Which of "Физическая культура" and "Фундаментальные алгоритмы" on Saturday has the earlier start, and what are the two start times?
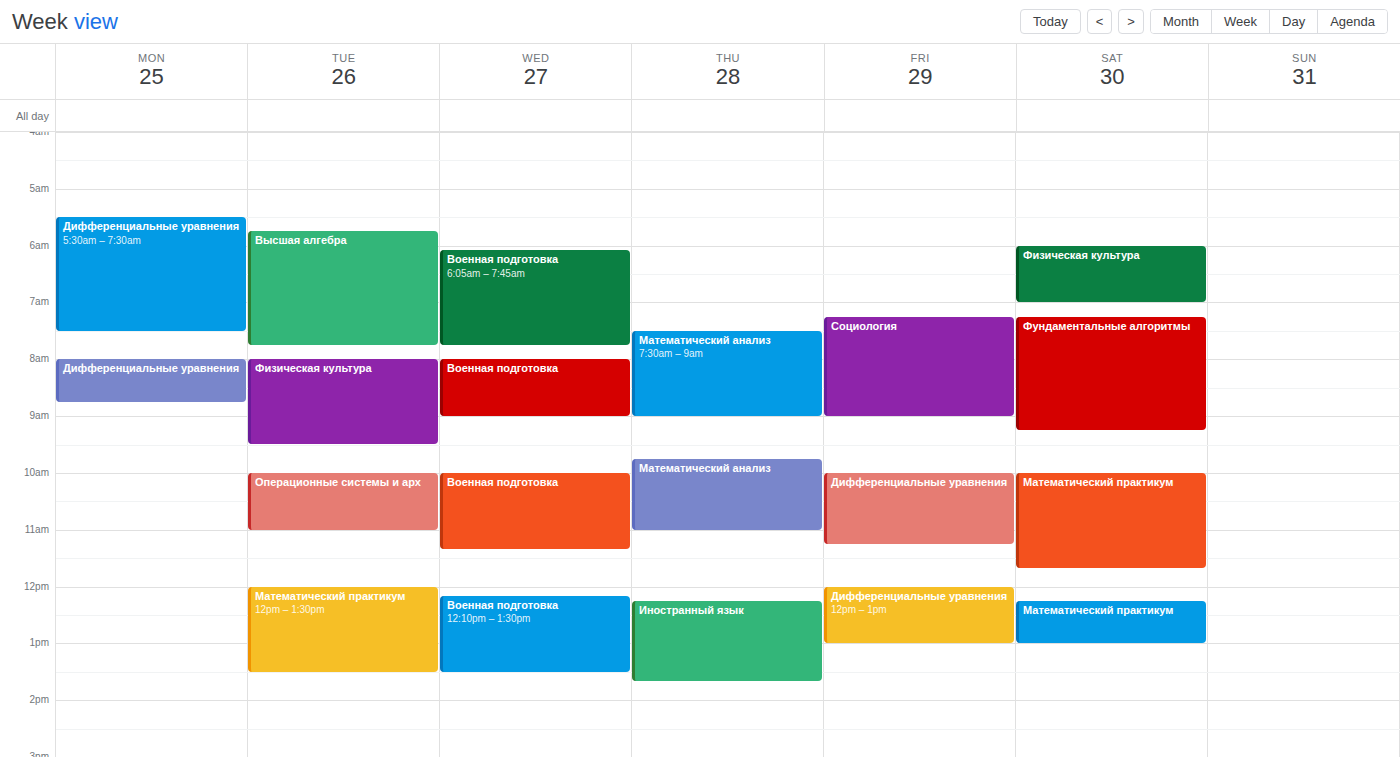
"Физическая культура" 6:00 AM; "Фундаментальные алгоритмы" 7:15 AM.